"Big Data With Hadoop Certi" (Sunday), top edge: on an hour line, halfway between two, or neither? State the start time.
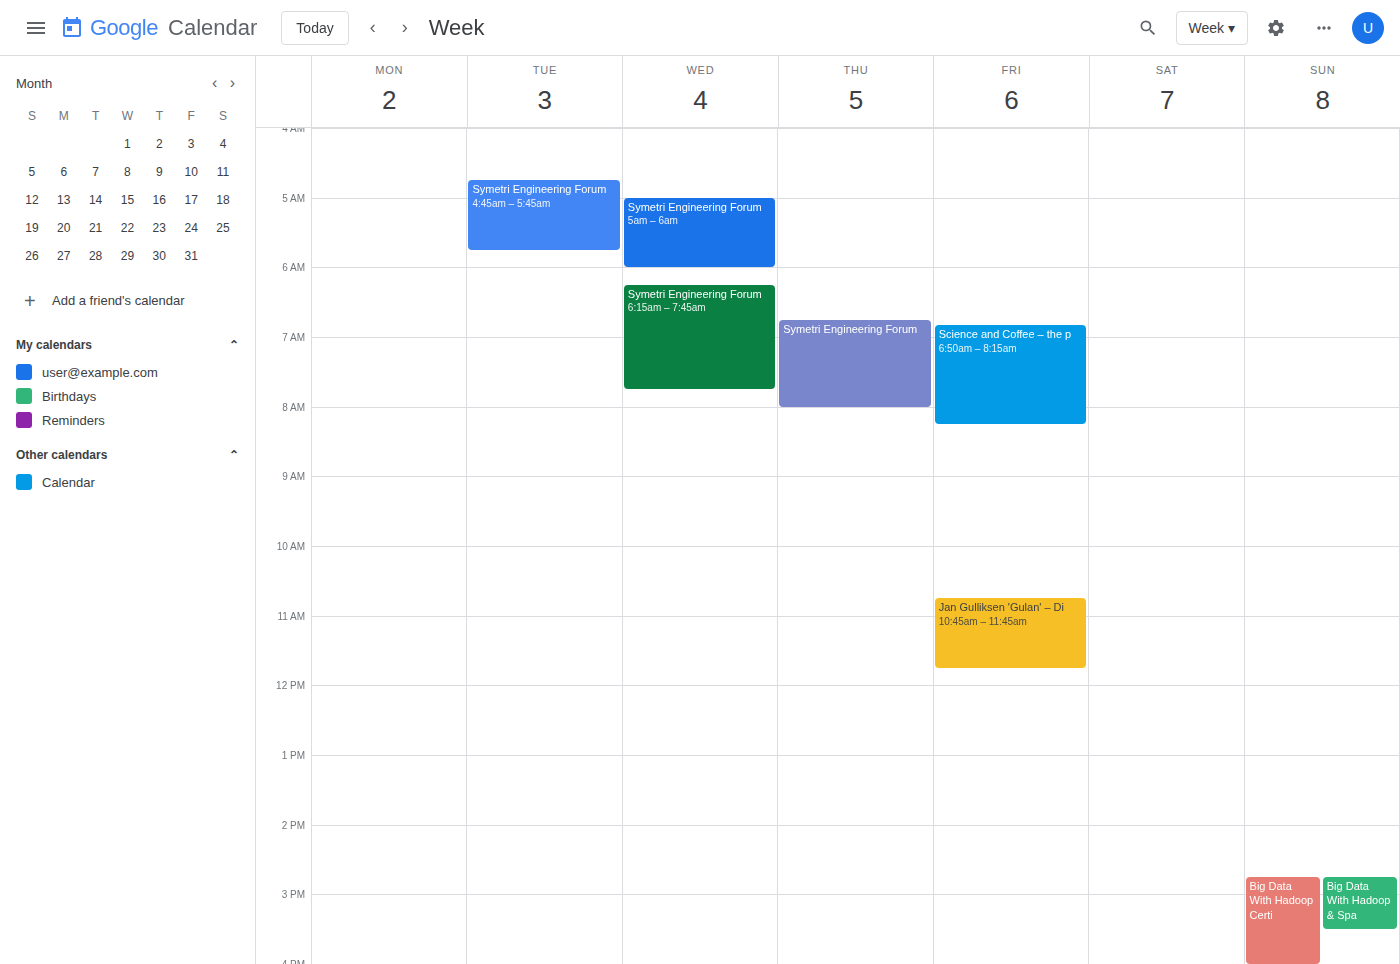
14:45 -- neither: three quarters of the way from the 14:00 line to the 15:00 line.